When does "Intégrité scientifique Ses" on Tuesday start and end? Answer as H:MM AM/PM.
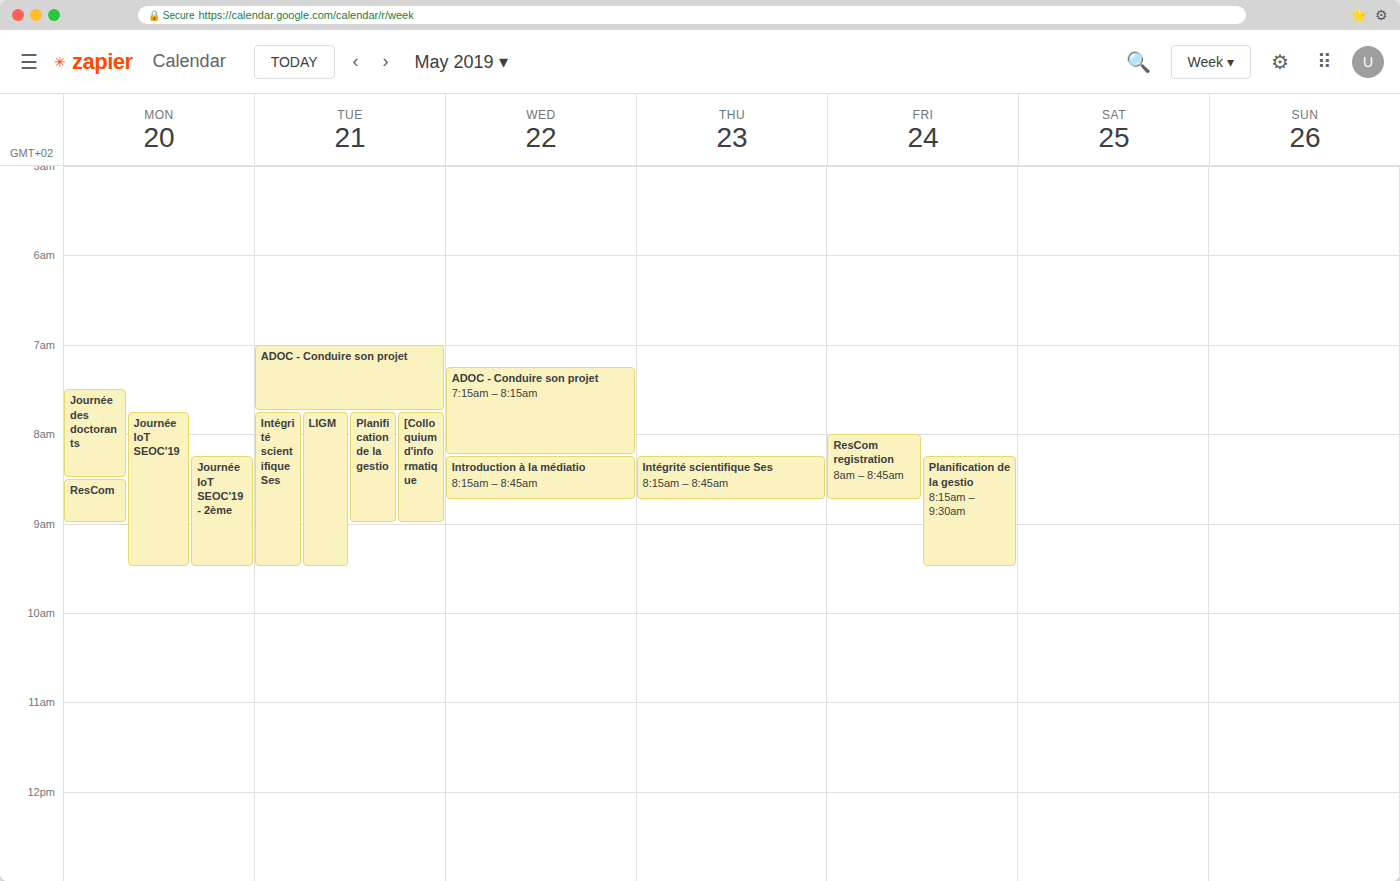
7:45 AM to 9:30 AM